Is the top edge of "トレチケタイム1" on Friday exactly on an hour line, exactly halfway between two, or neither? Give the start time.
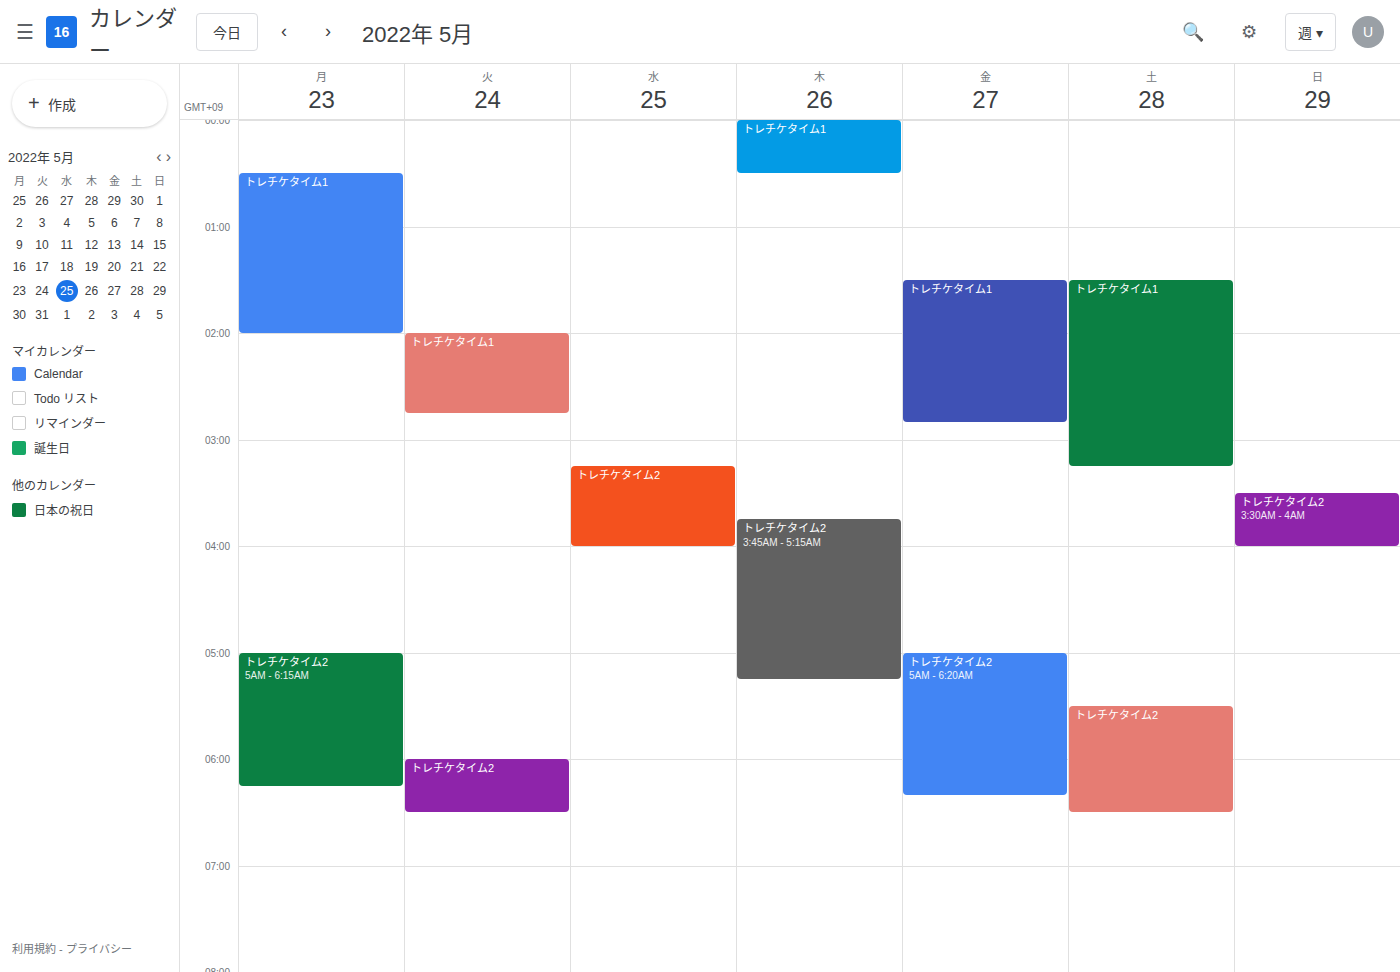
1:30 AM -- halfway between the 1 AM and 2 AM lines.